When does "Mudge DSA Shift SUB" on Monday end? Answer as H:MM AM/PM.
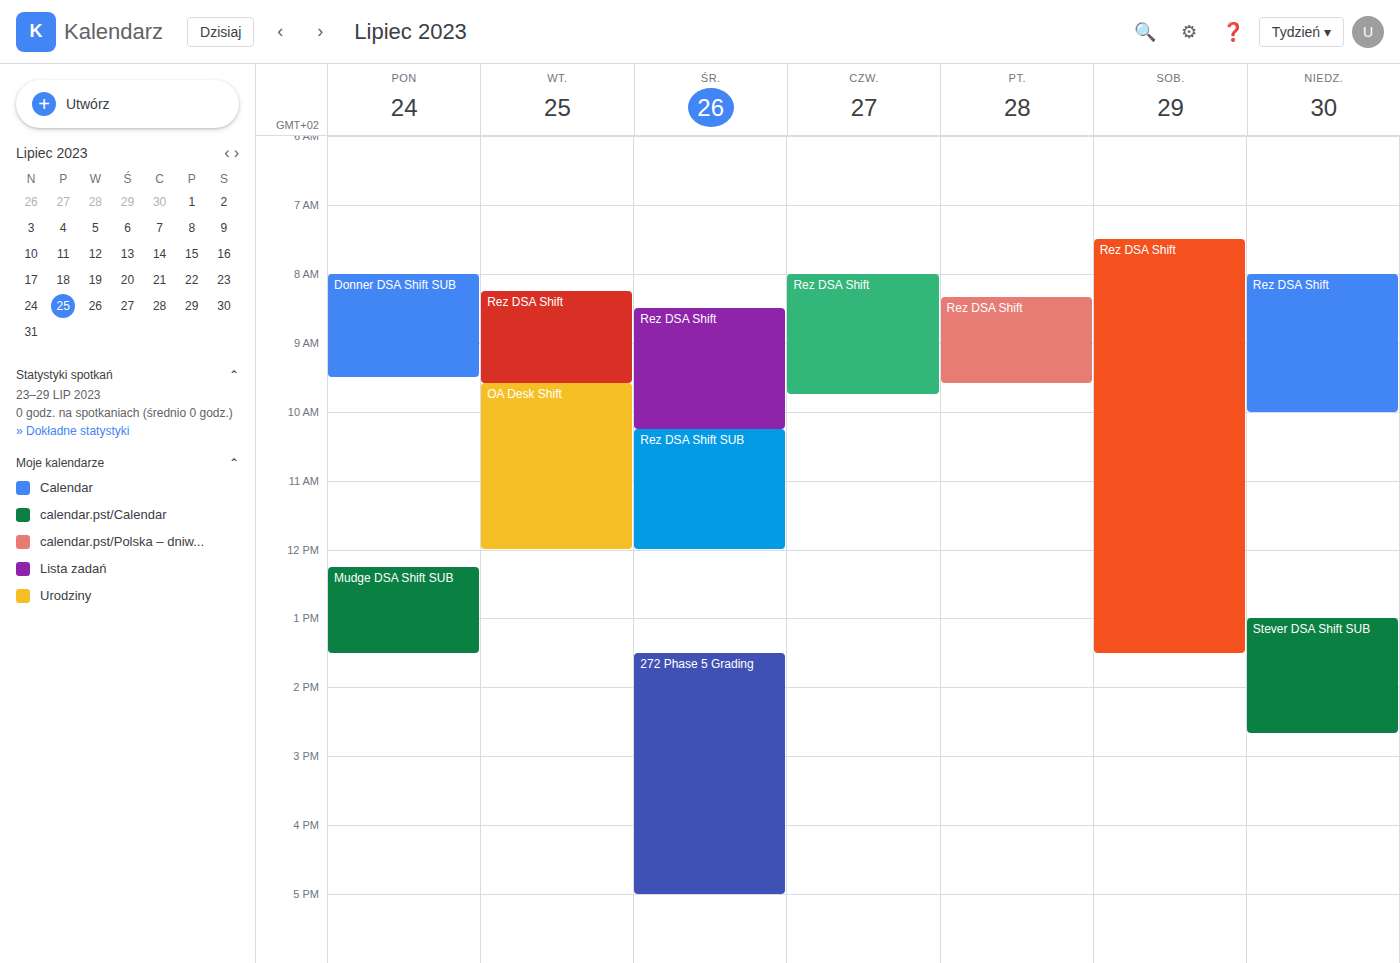
1:30 PM